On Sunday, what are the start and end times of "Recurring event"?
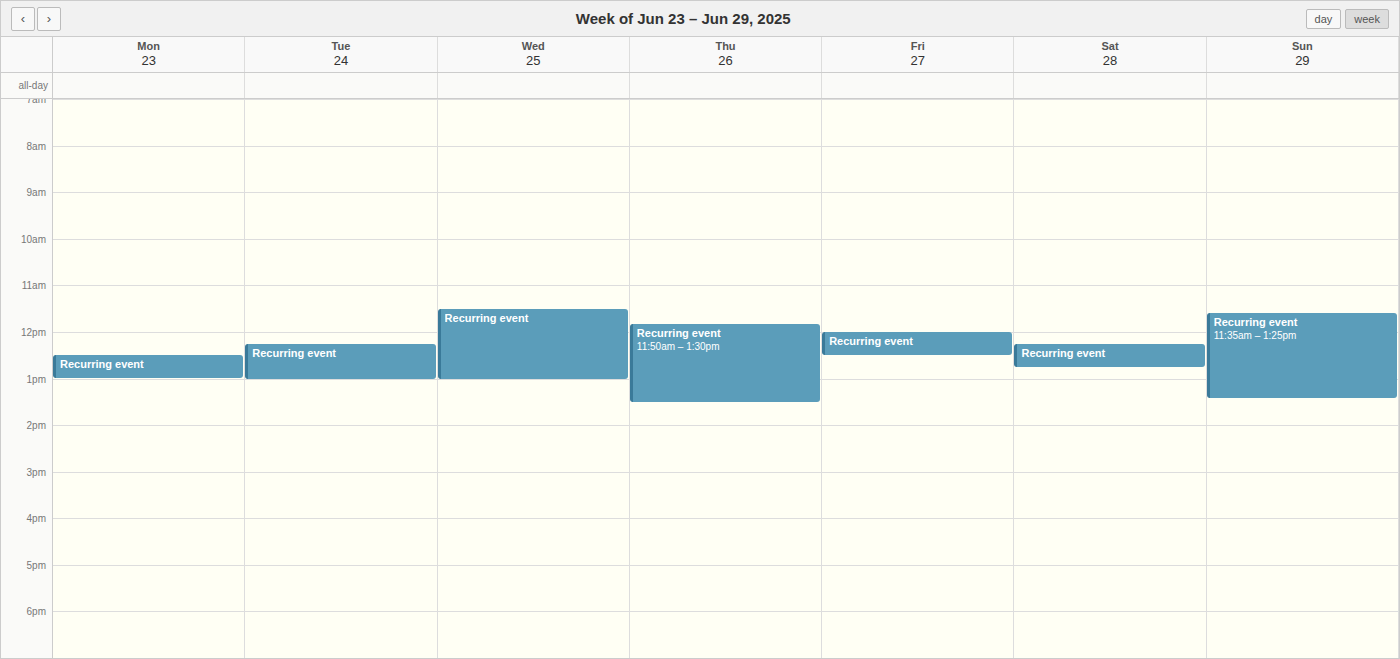
11:35 AM to 1:25 PM